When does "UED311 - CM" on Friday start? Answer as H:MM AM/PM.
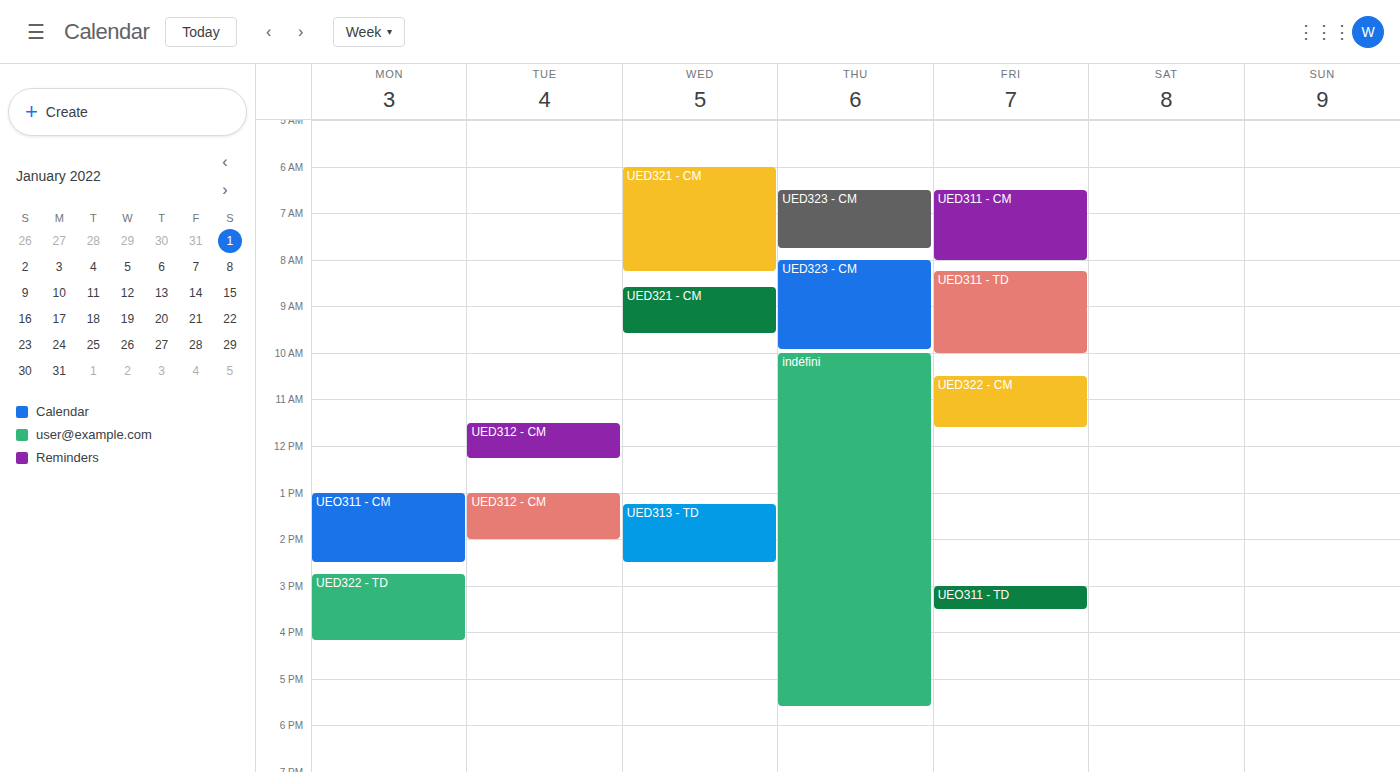
6:30 AM